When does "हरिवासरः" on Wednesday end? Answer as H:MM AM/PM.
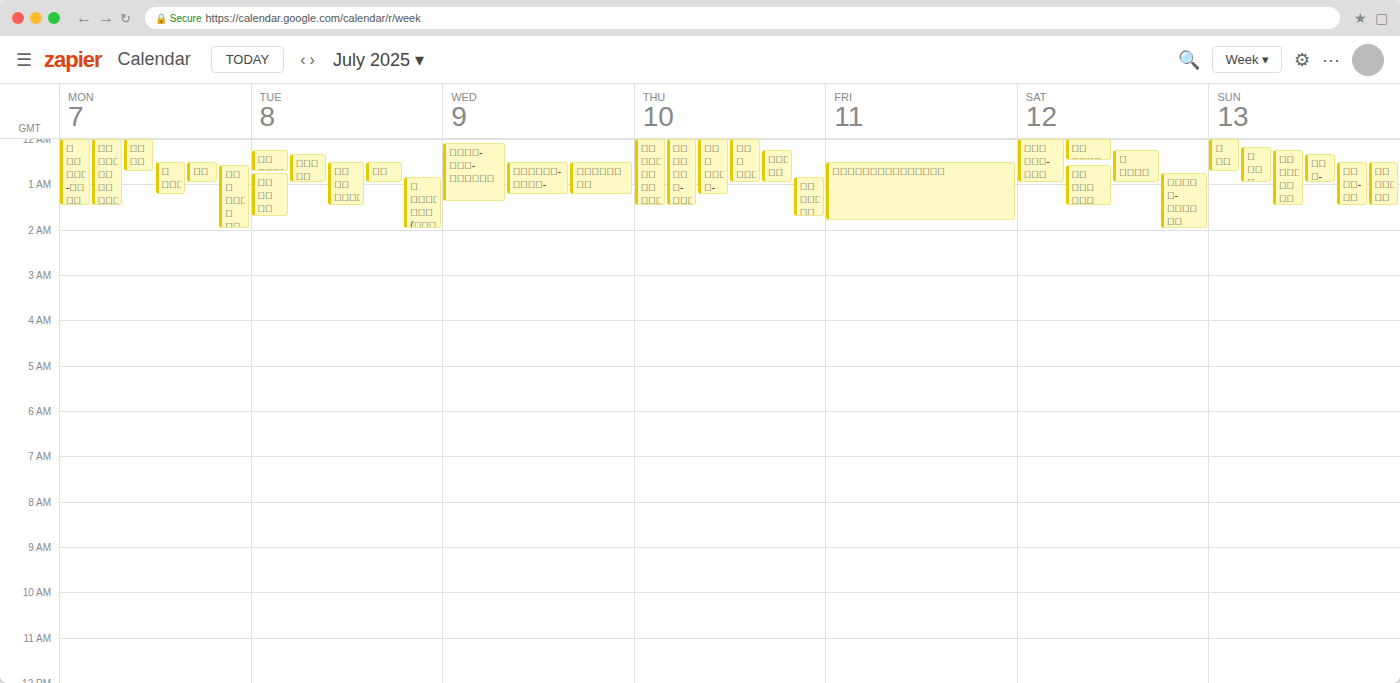
1:15 AM